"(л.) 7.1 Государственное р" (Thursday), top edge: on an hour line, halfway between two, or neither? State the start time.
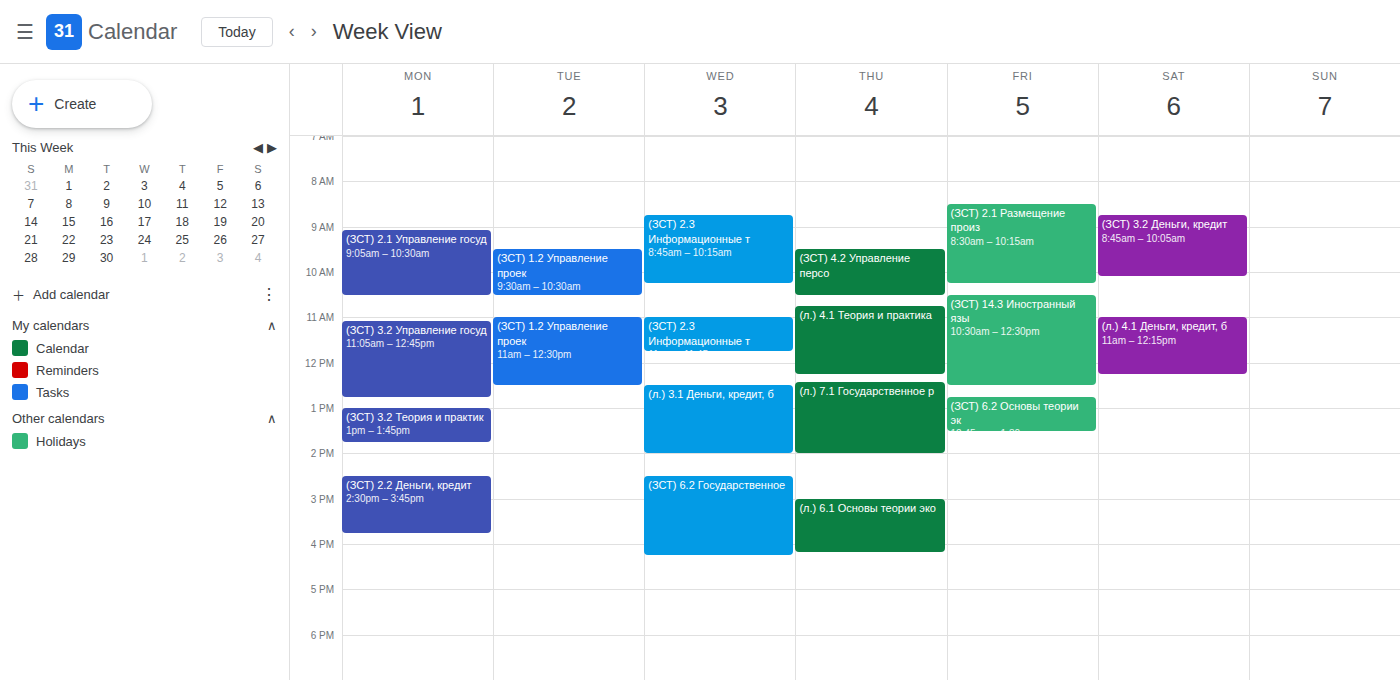
12:25 PM -- neither: 25 minutes below the 12 PM line and 35 minutes above the 1 PM line.